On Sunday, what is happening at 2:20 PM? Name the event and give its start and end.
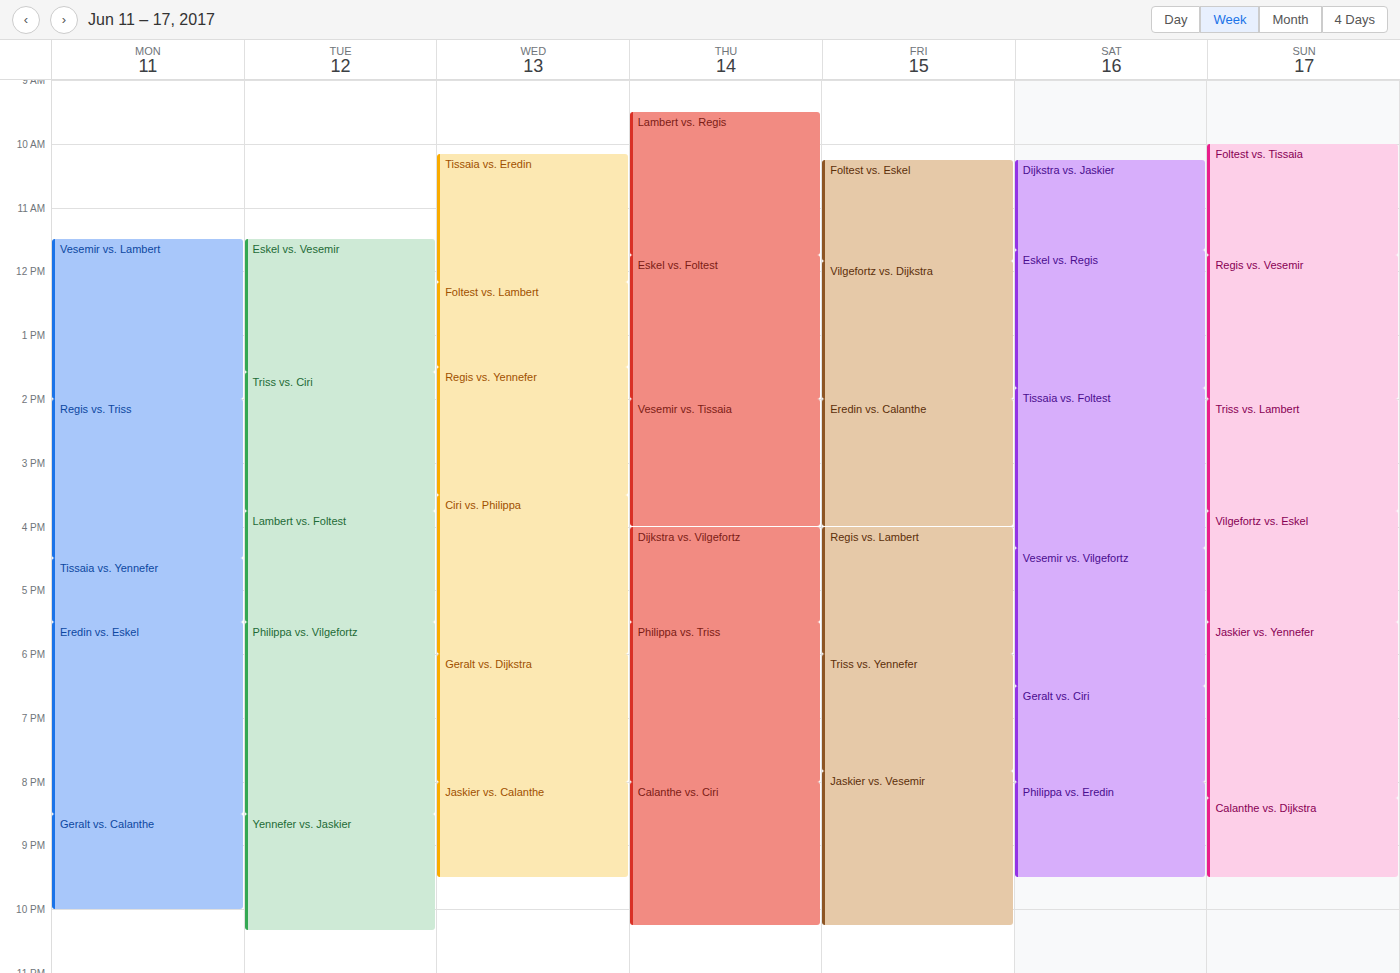
"Triss vs. Lambert", 2:00 PM to 3:45 PM